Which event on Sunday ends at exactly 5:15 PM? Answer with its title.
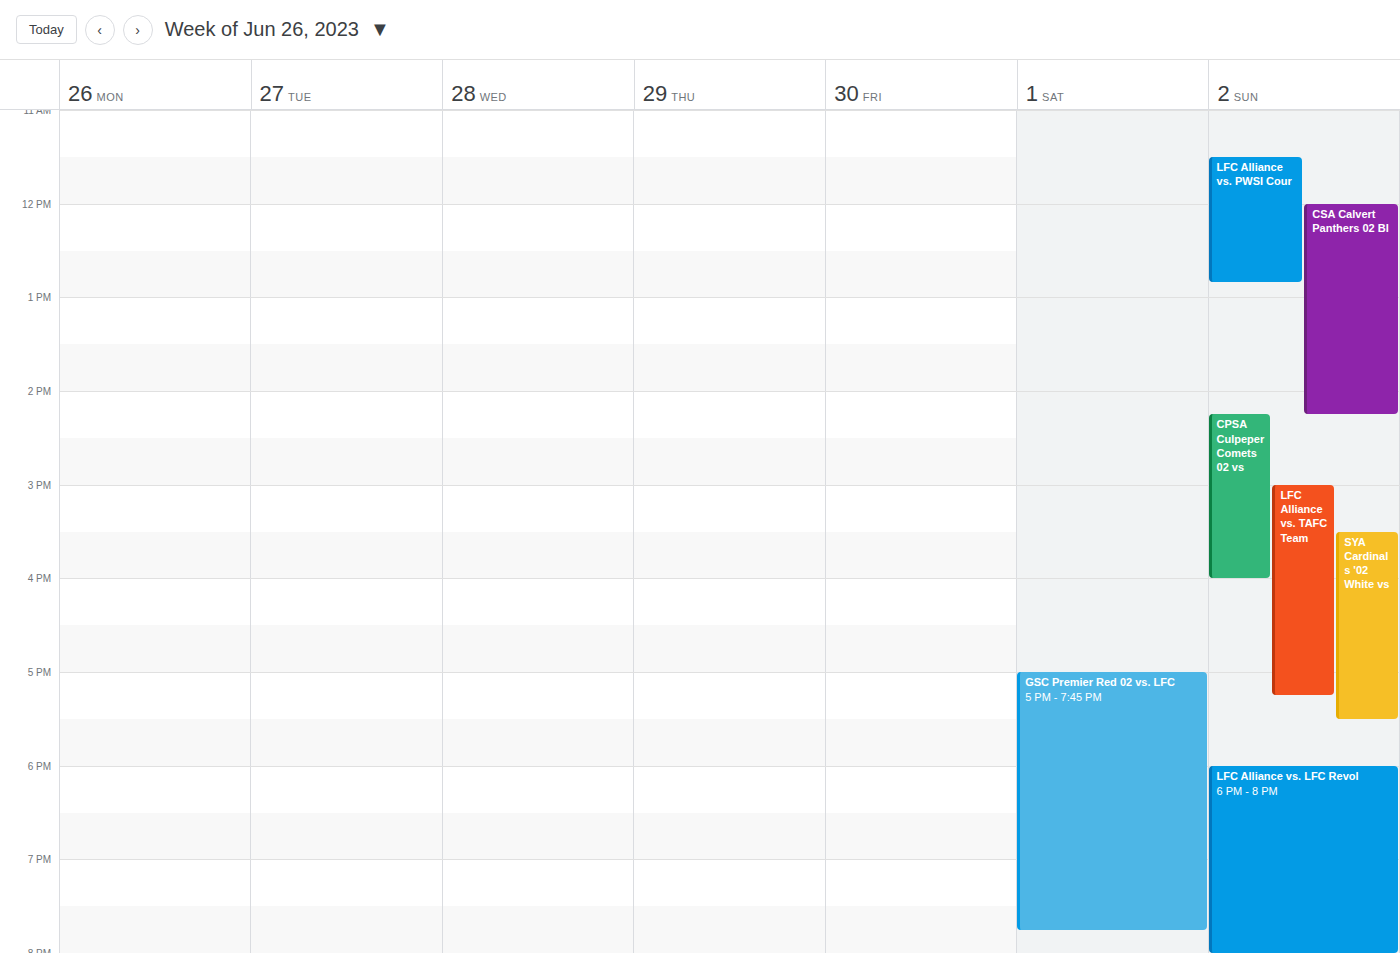
"LFC Alliance vs. TAFC Team"